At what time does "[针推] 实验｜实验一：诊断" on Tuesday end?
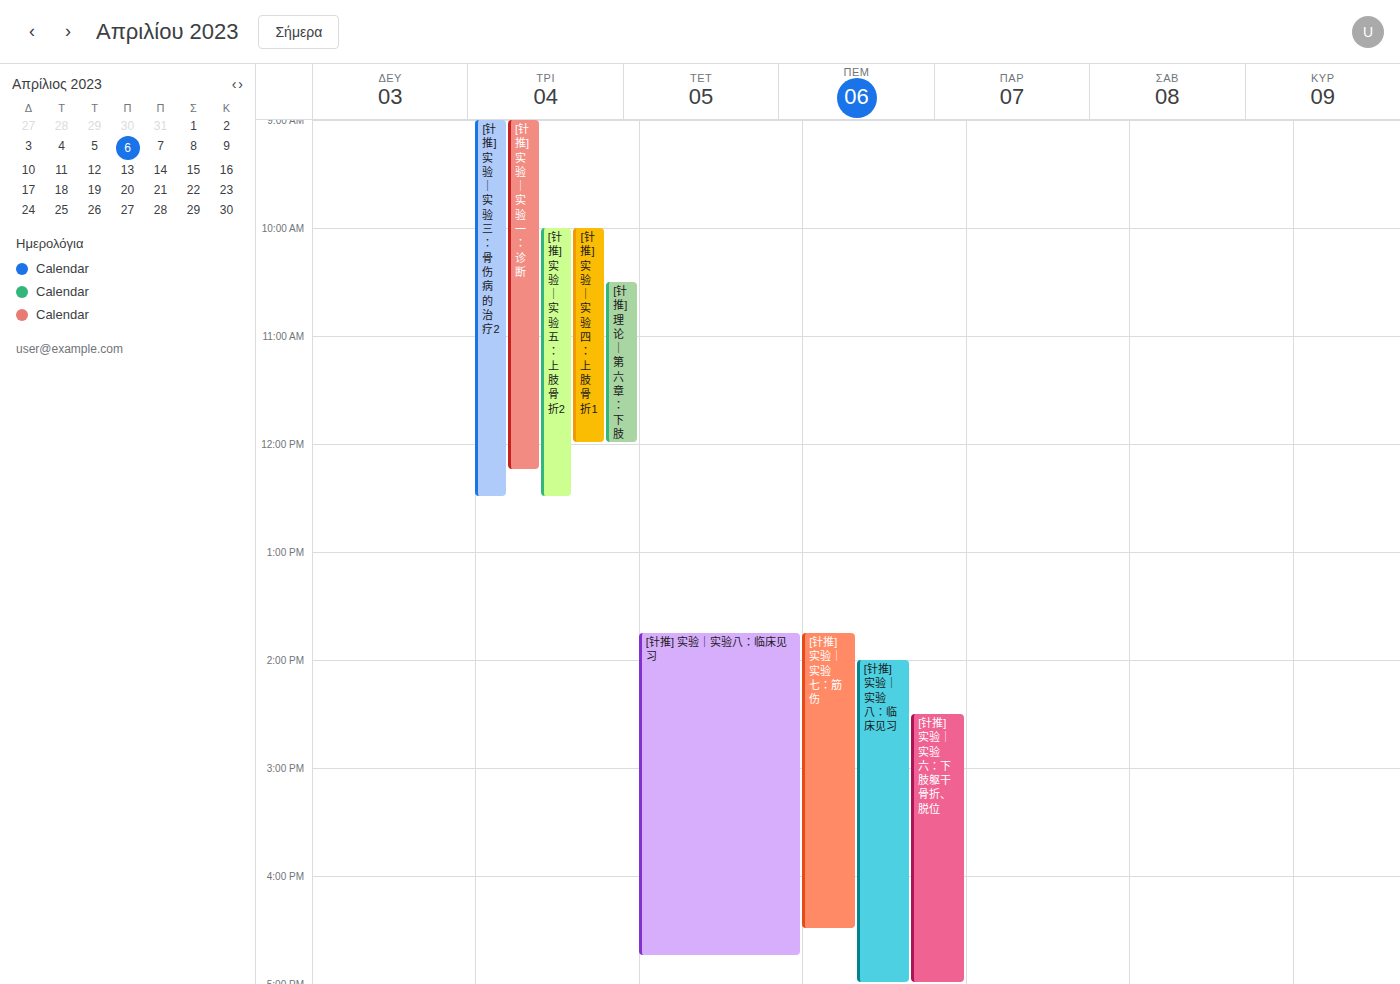
12:15 PM